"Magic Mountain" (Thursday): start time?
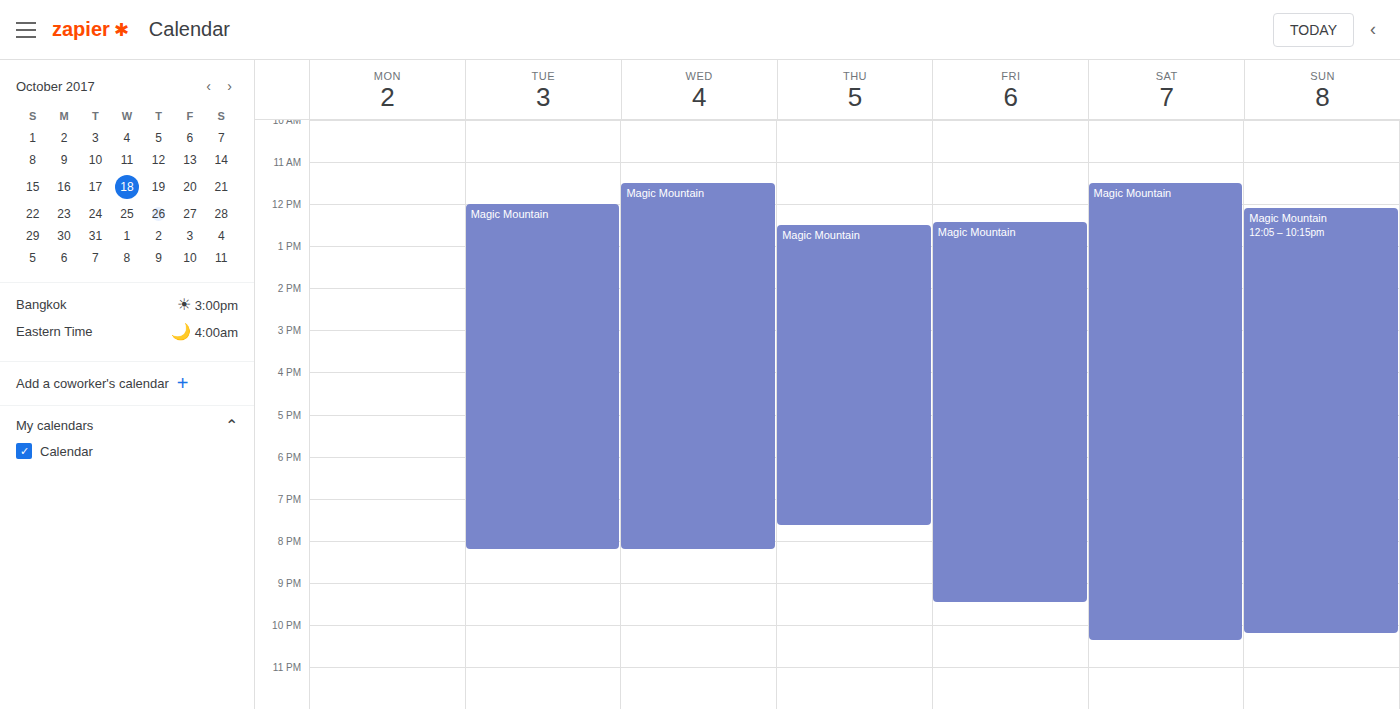
12:30 PM